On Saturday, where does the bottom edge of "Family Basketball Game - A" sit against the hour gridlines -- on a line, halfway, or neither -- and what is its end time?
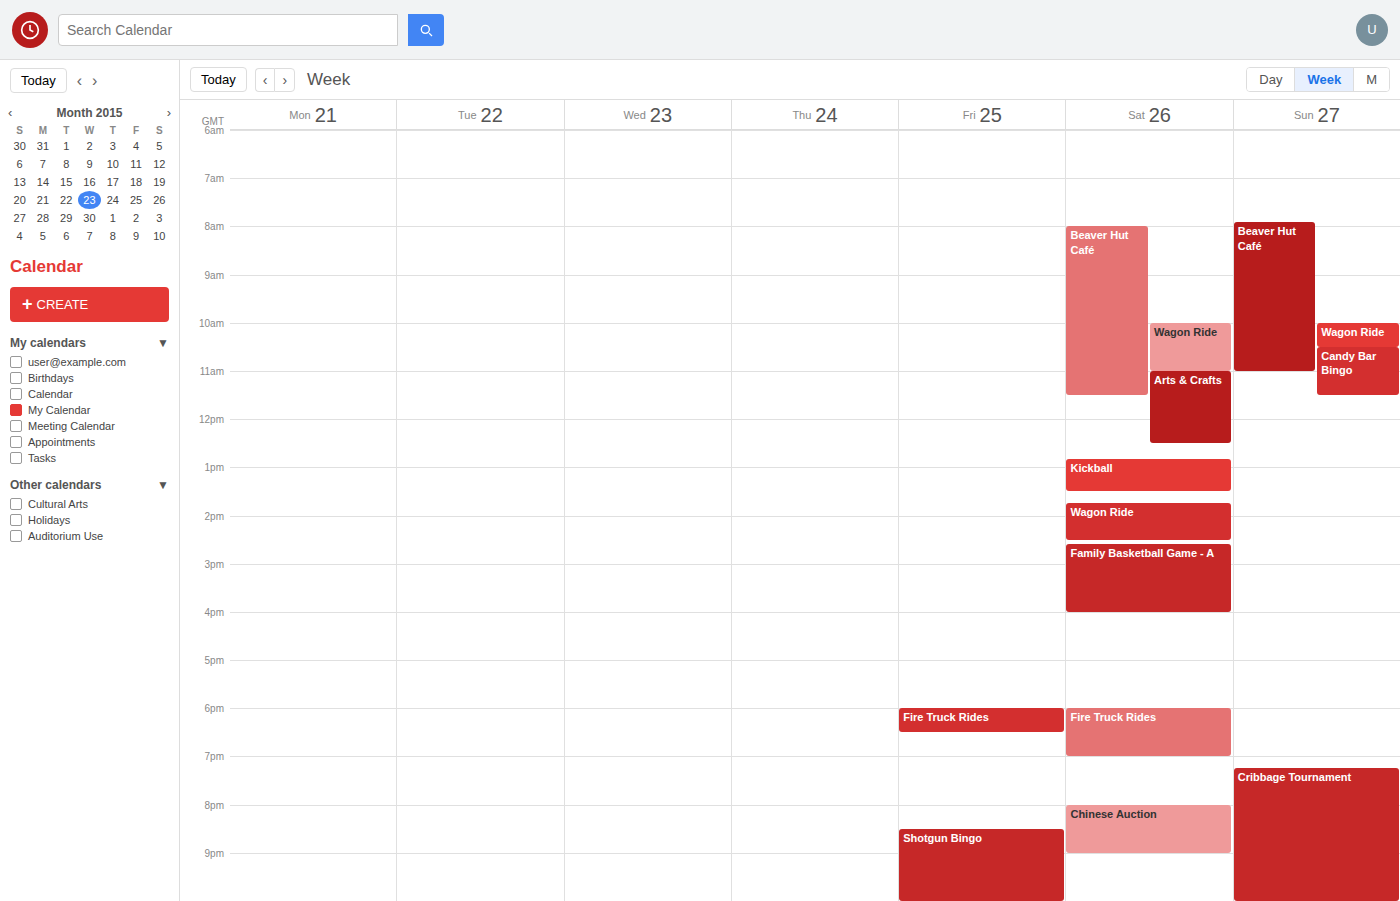
4:00 PM -- exactly on the 4 PM line.